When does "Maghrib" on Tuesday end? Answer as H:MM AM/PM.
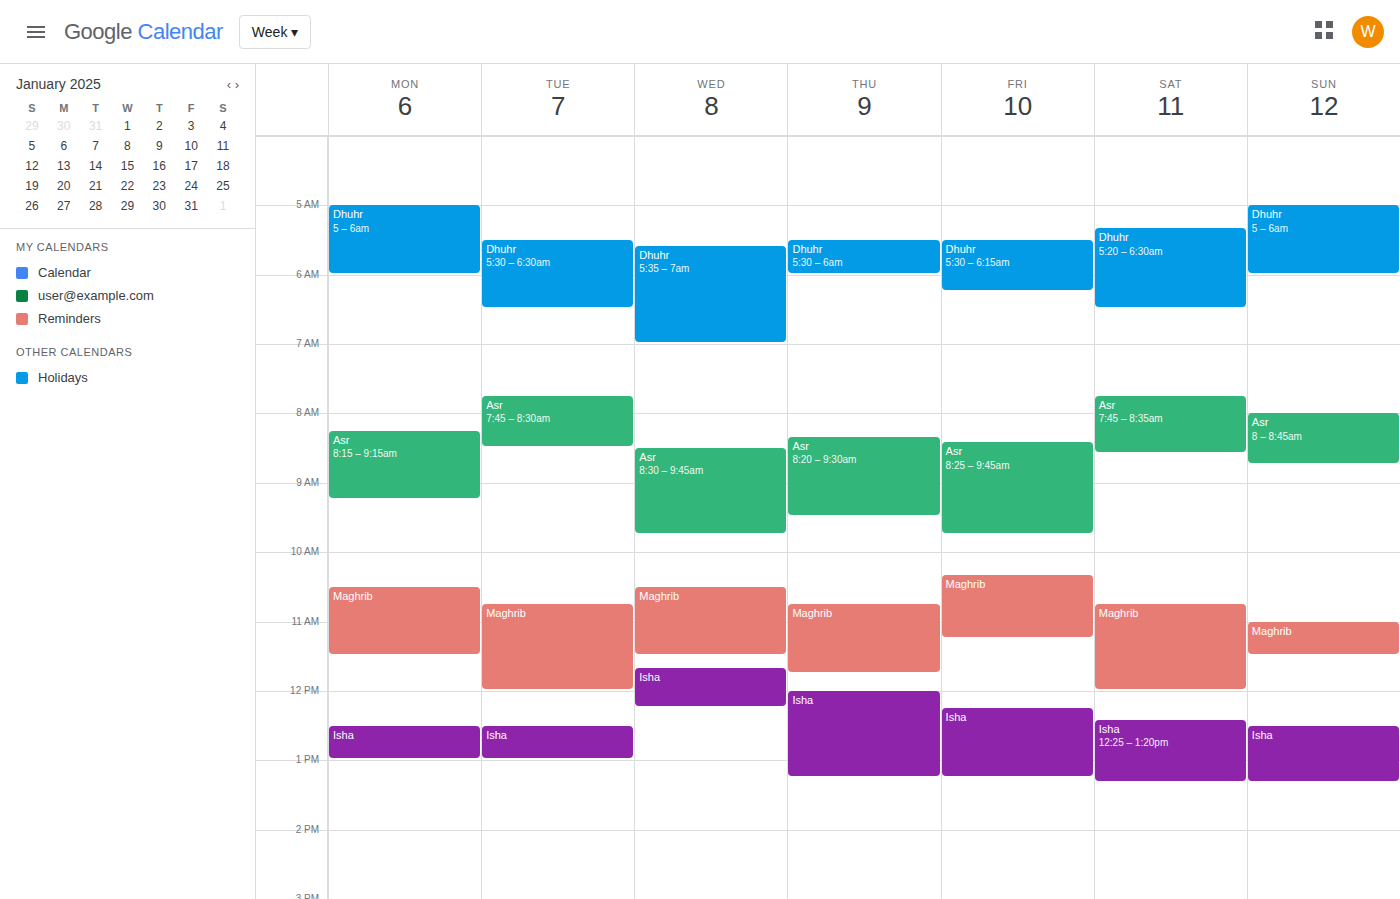
12:00 PM